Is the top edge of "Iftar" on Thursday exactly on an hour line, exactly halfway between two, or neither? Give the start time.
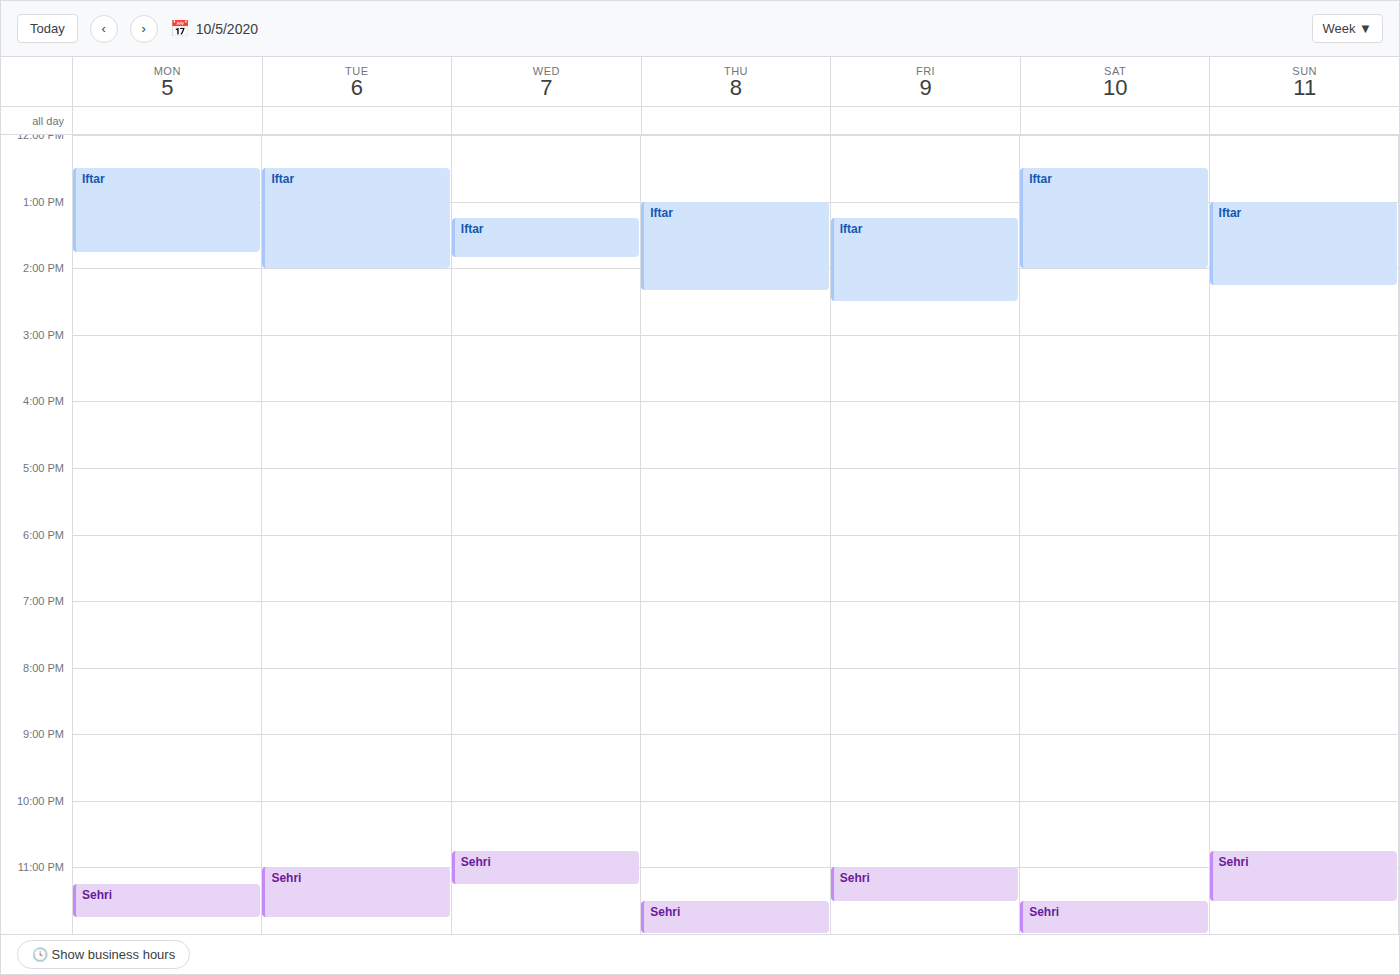
13:00 -- exactly on the 13:00 line.